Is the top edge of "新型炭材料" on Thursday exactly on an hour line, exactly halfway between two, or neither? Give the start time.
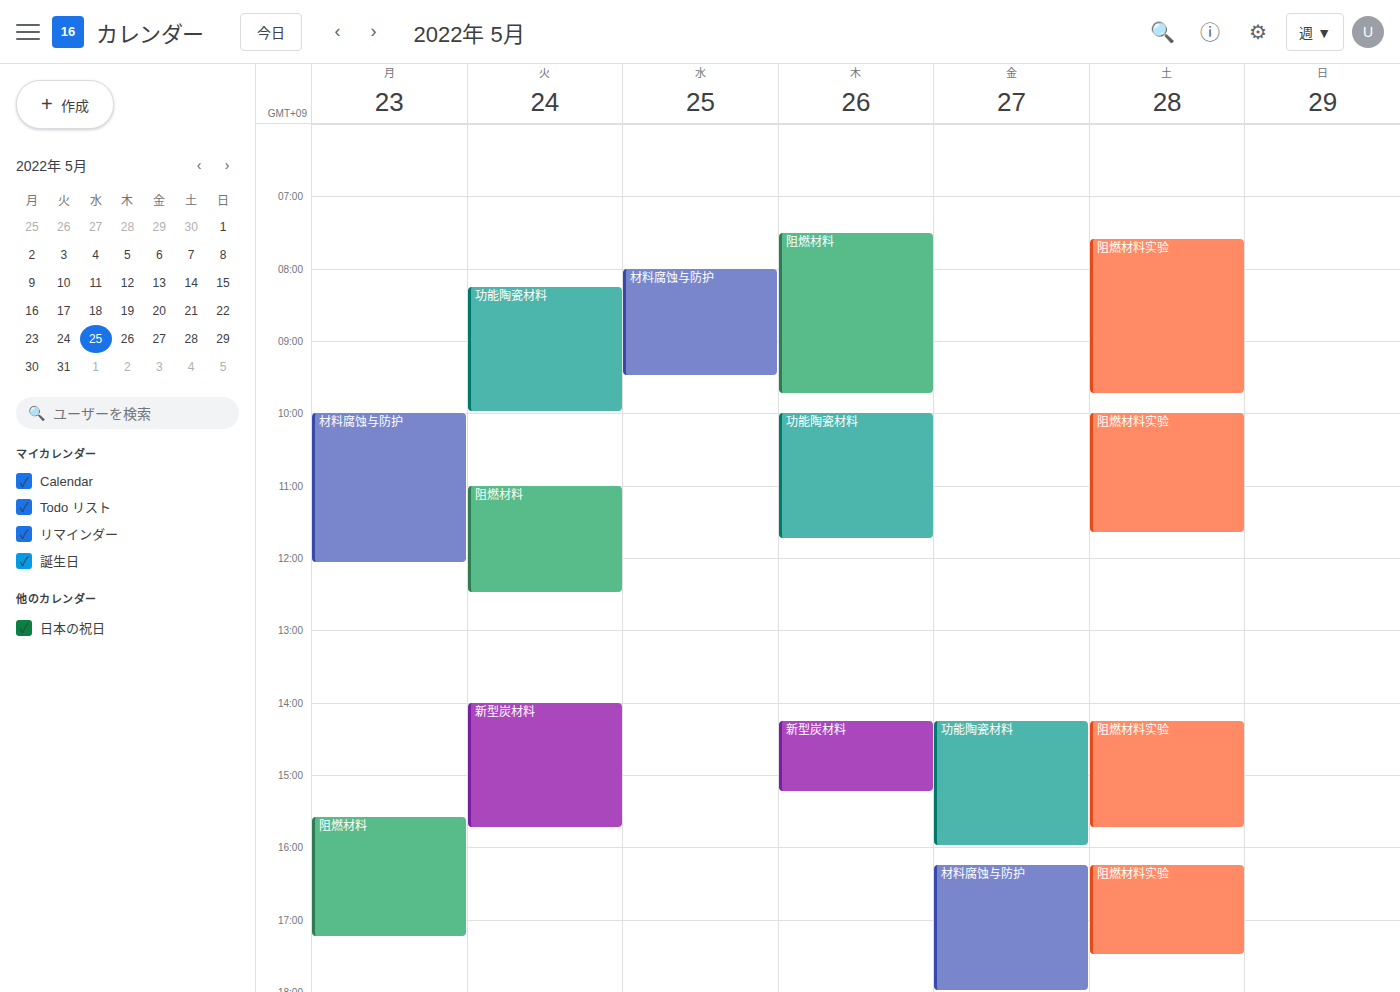
2:15 PM -- neither: a quarter of the way from the 2 PM line to the 3 PM line.